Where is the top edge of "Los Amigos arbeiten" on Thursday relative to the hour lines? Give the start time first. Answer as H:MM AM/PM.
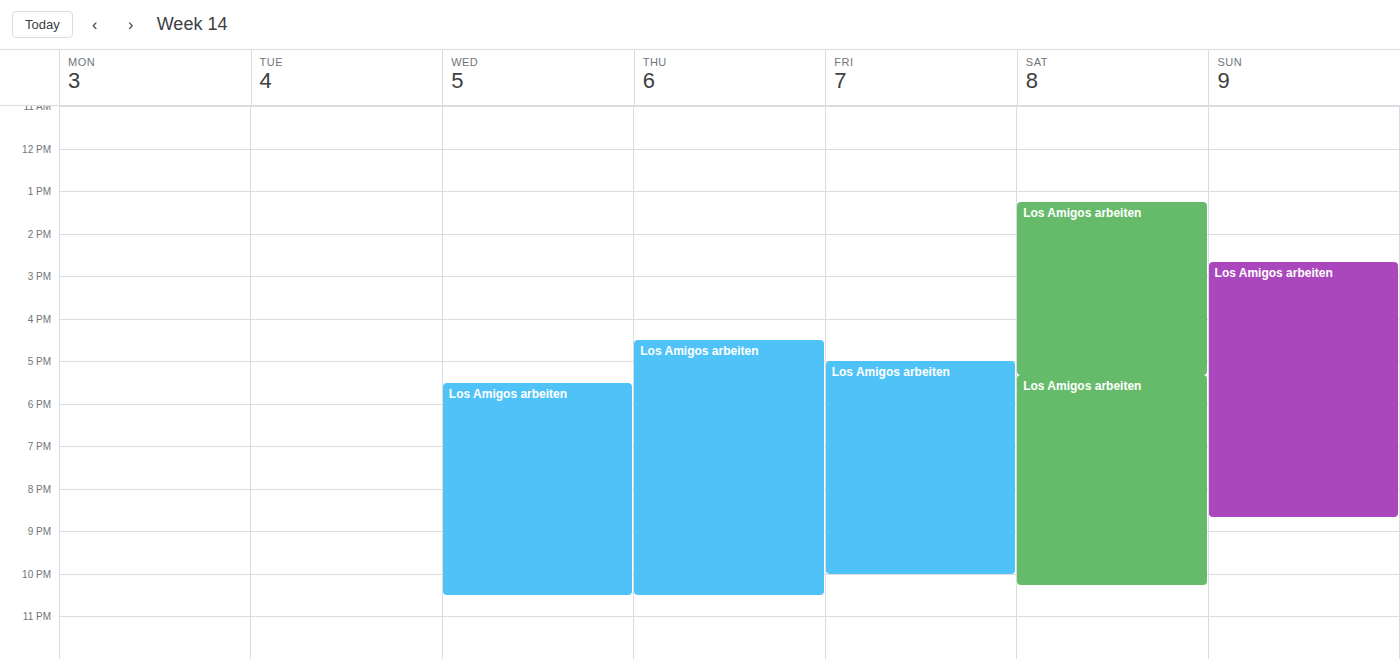
4:30 PM -- halfway between the 4 PM and 5 PM lines.